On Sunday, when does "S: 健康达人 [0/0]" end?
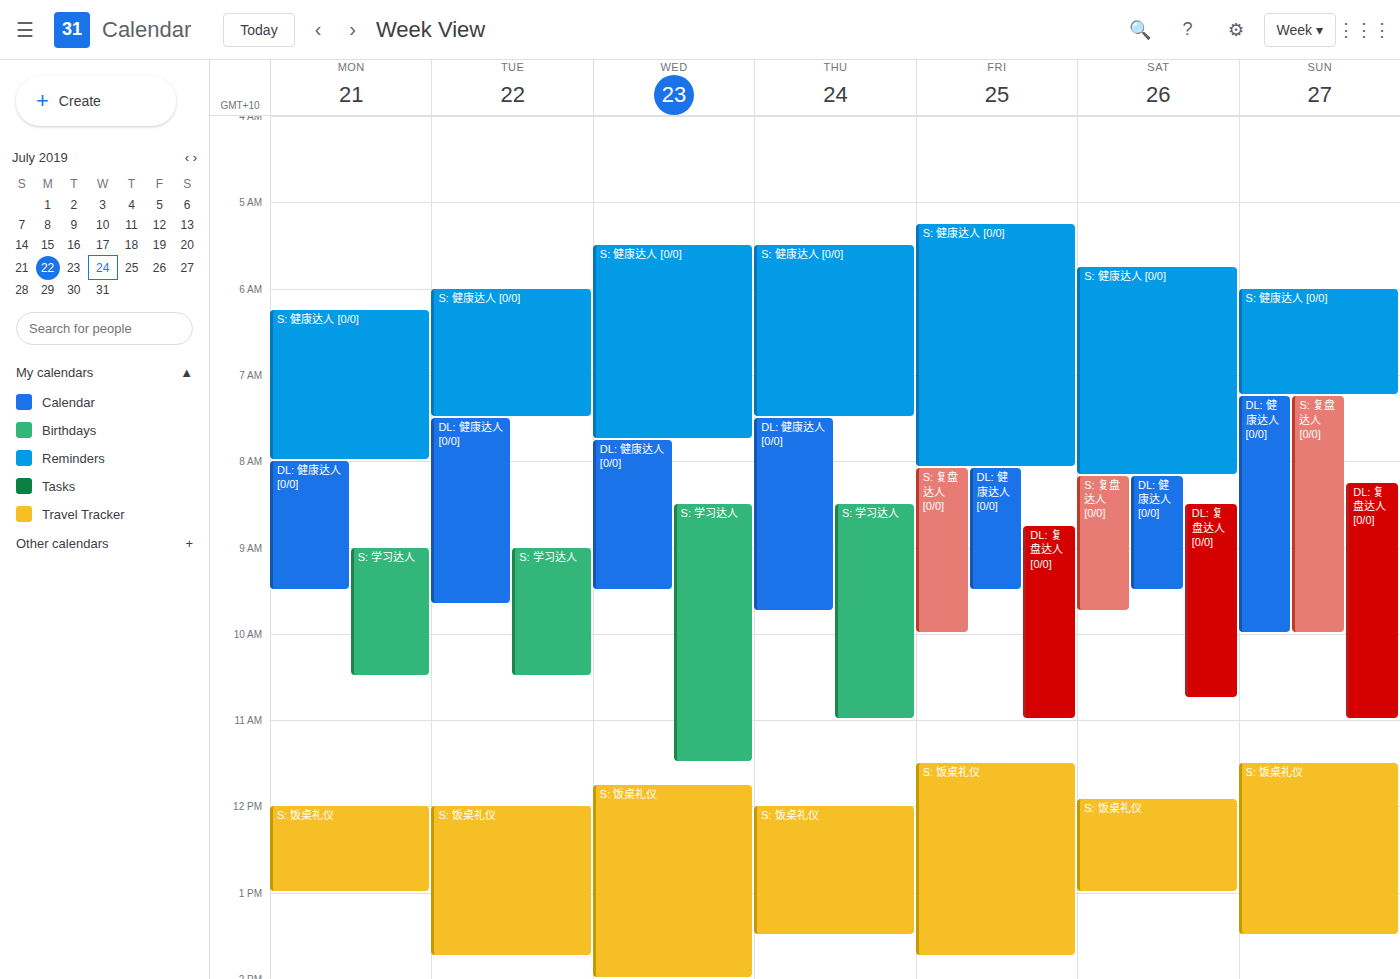
07:15